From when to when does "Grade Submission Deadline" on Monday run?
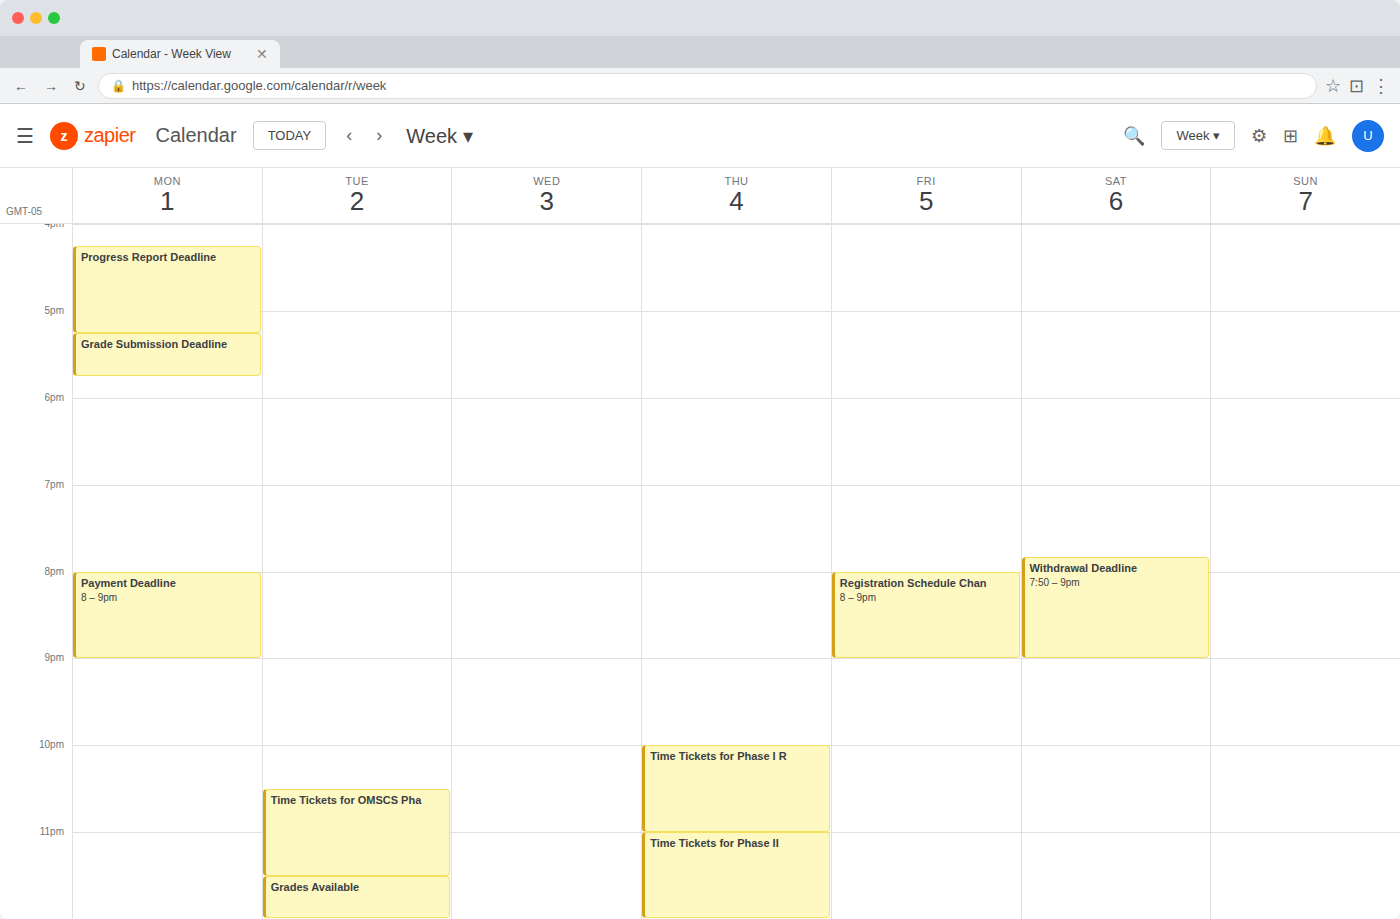
5:15 PM to 5:45 PM